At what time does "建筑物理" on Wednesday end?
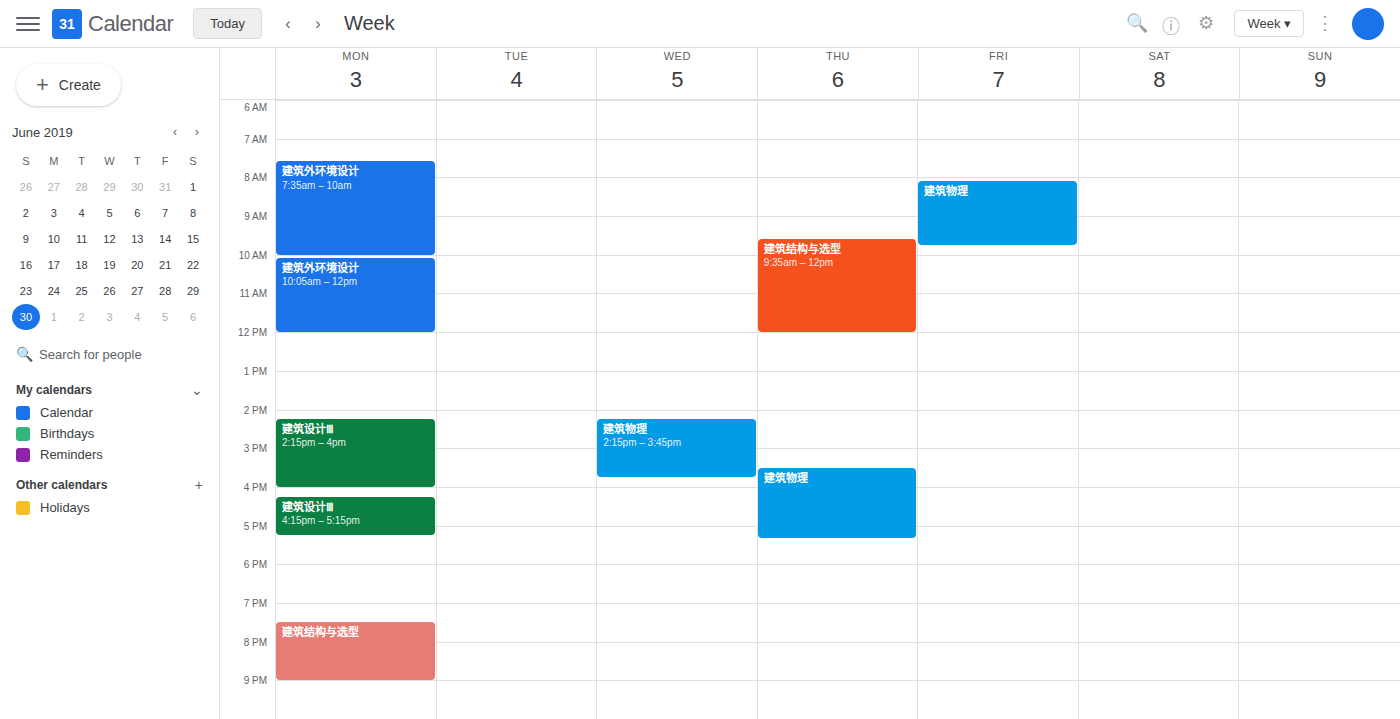
3:45 PM